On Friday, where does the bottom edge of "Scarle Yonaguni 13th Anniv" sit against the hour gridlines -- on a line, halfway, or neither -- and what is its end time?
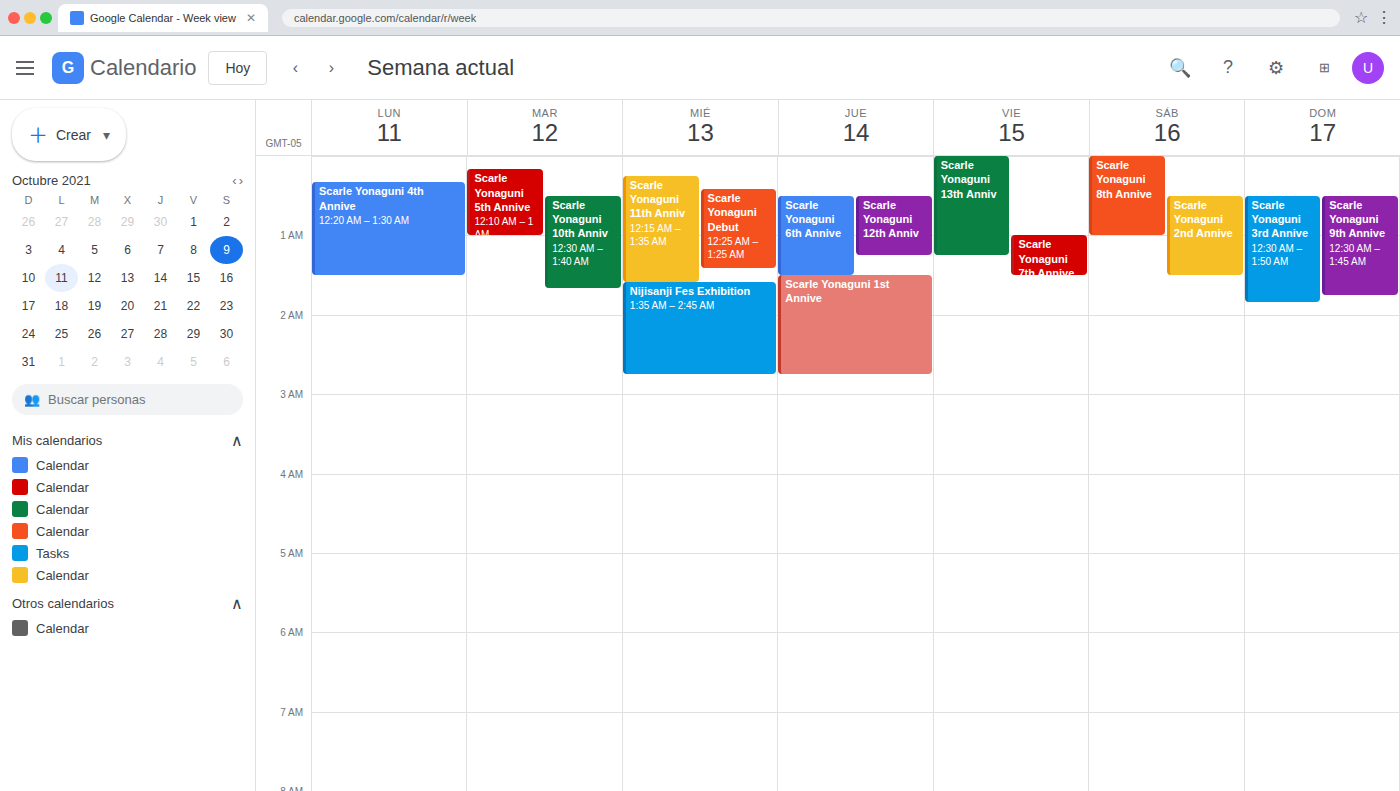
1:15 AM -- neither: a quarter of the way from the 1 AM line to the 2 AM line.